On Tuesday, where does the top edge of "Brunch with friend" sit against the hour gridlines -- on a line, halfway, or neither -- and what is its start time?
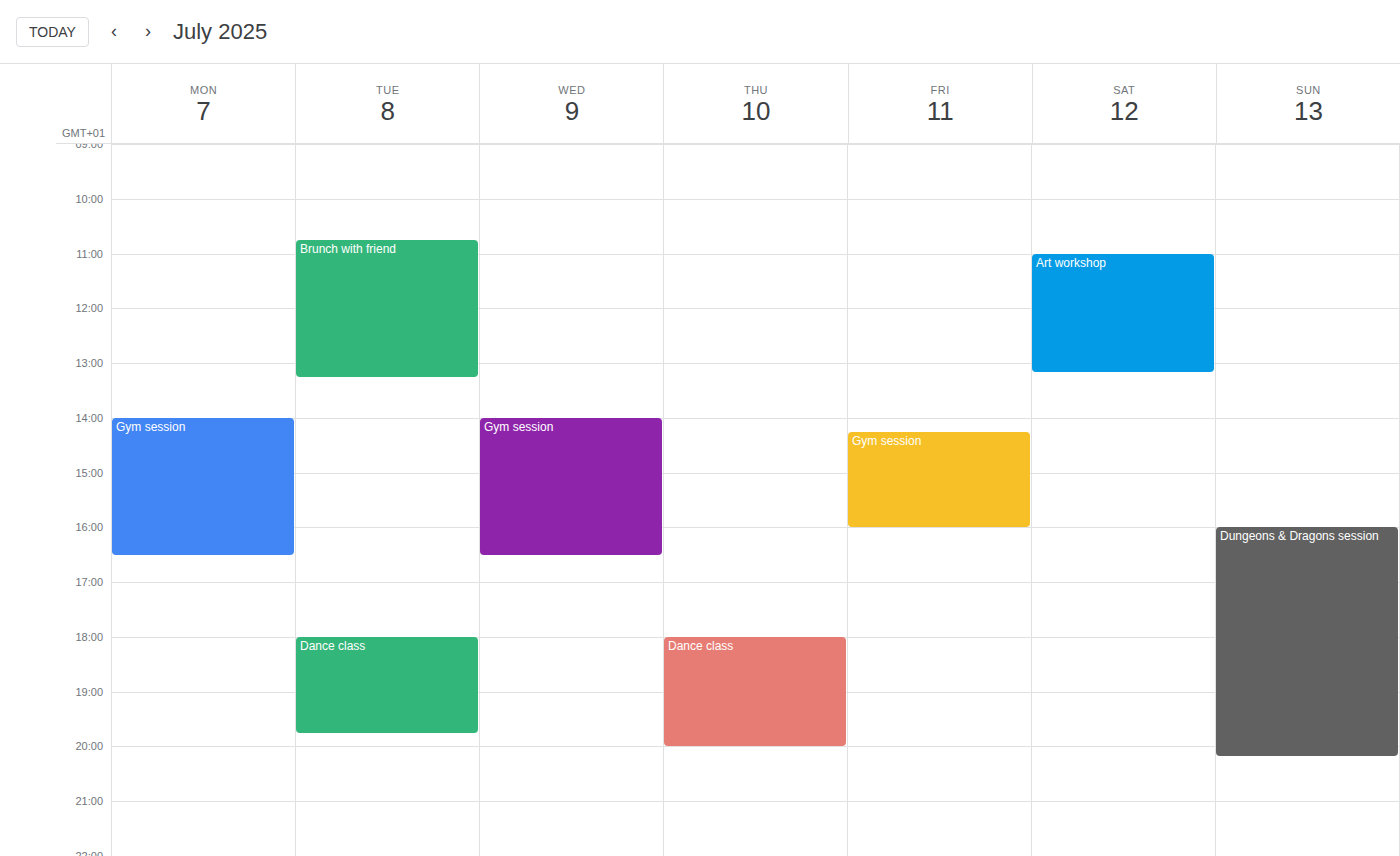
10:45 -- neither: three quarters of the way from the 10:00 line to the 11:00 line.